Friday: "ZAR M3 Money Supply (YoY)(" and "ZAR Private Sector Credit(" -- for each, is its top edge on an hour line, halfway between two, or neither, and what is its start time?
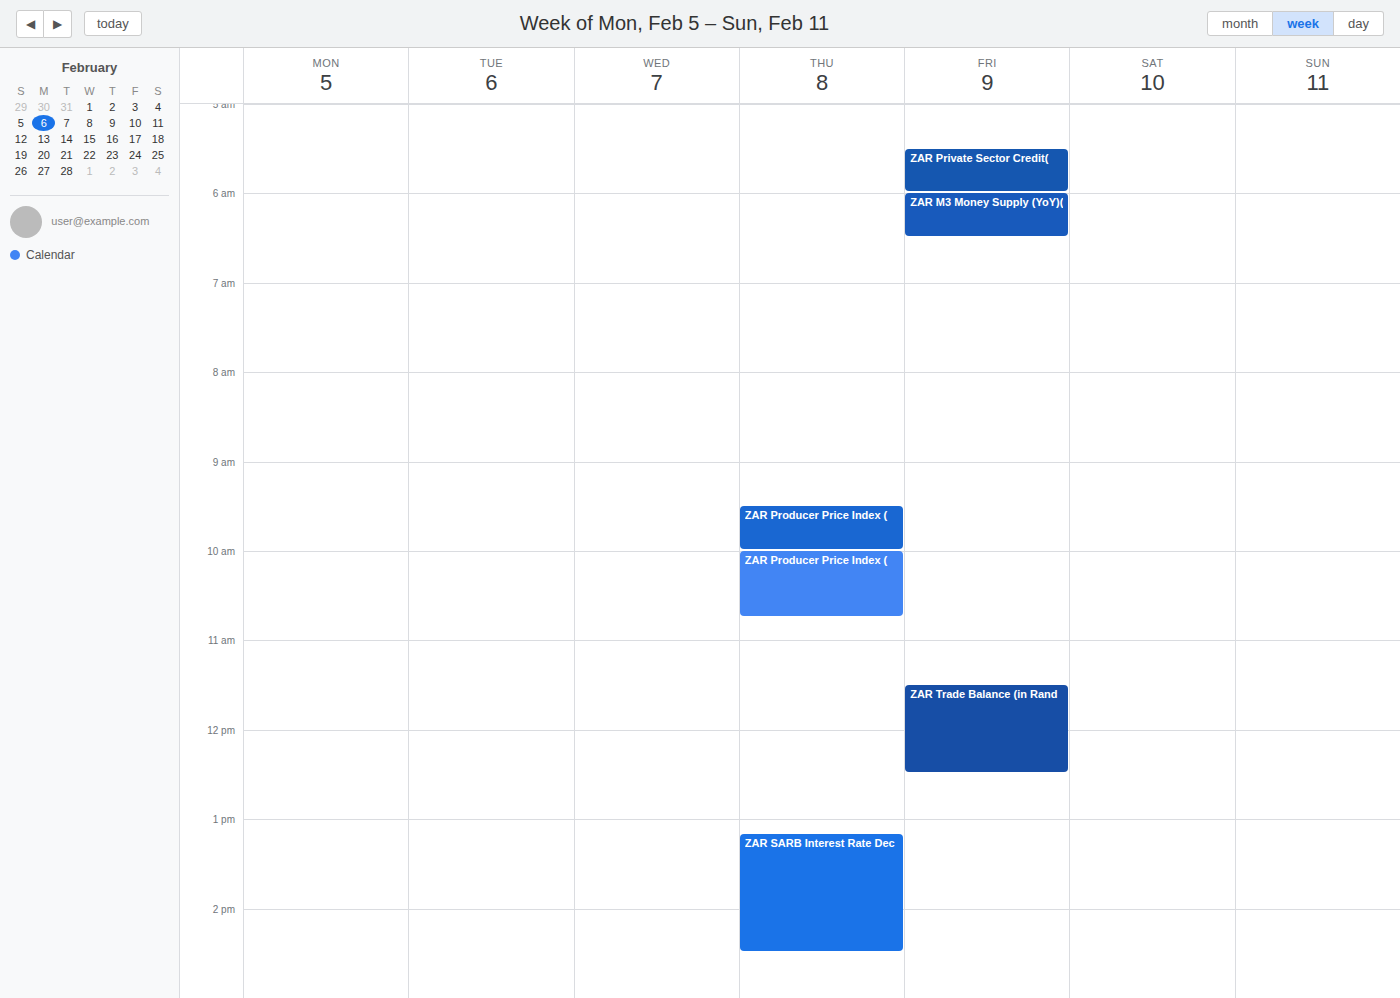
"ZAR M3 Money Supply (YoY)(": 6:00 AM, exactly on the 6 AM line. "ZAR Private Sector Credit(": 5:30 AM, halfway between the 5 AM and 6 AM lines.